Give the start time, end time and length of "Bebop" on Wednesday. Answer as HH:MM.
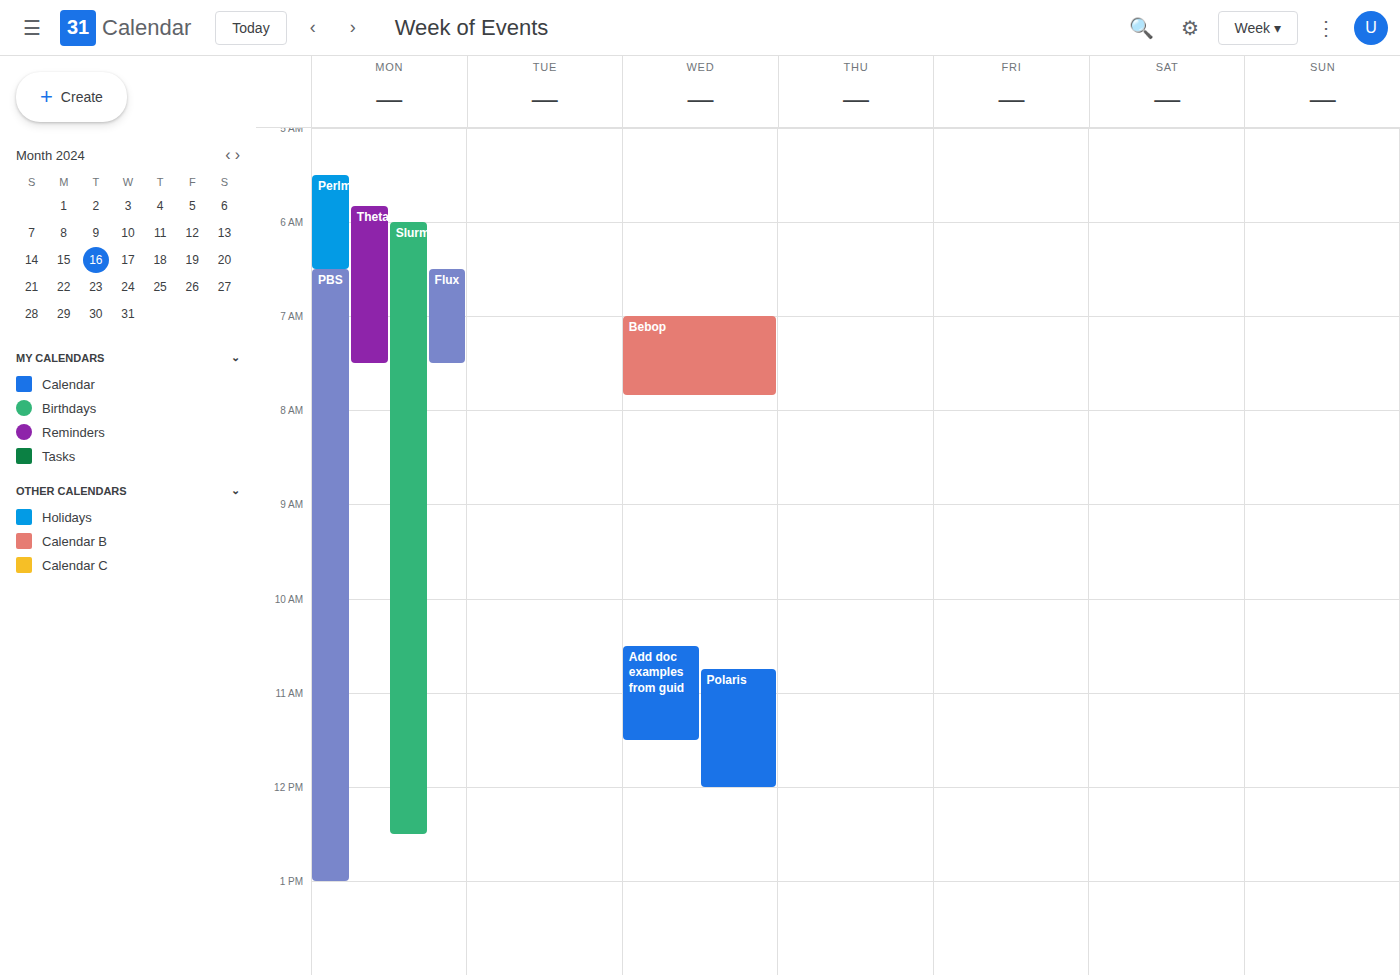
07:00 to 07:50, 50 minutes